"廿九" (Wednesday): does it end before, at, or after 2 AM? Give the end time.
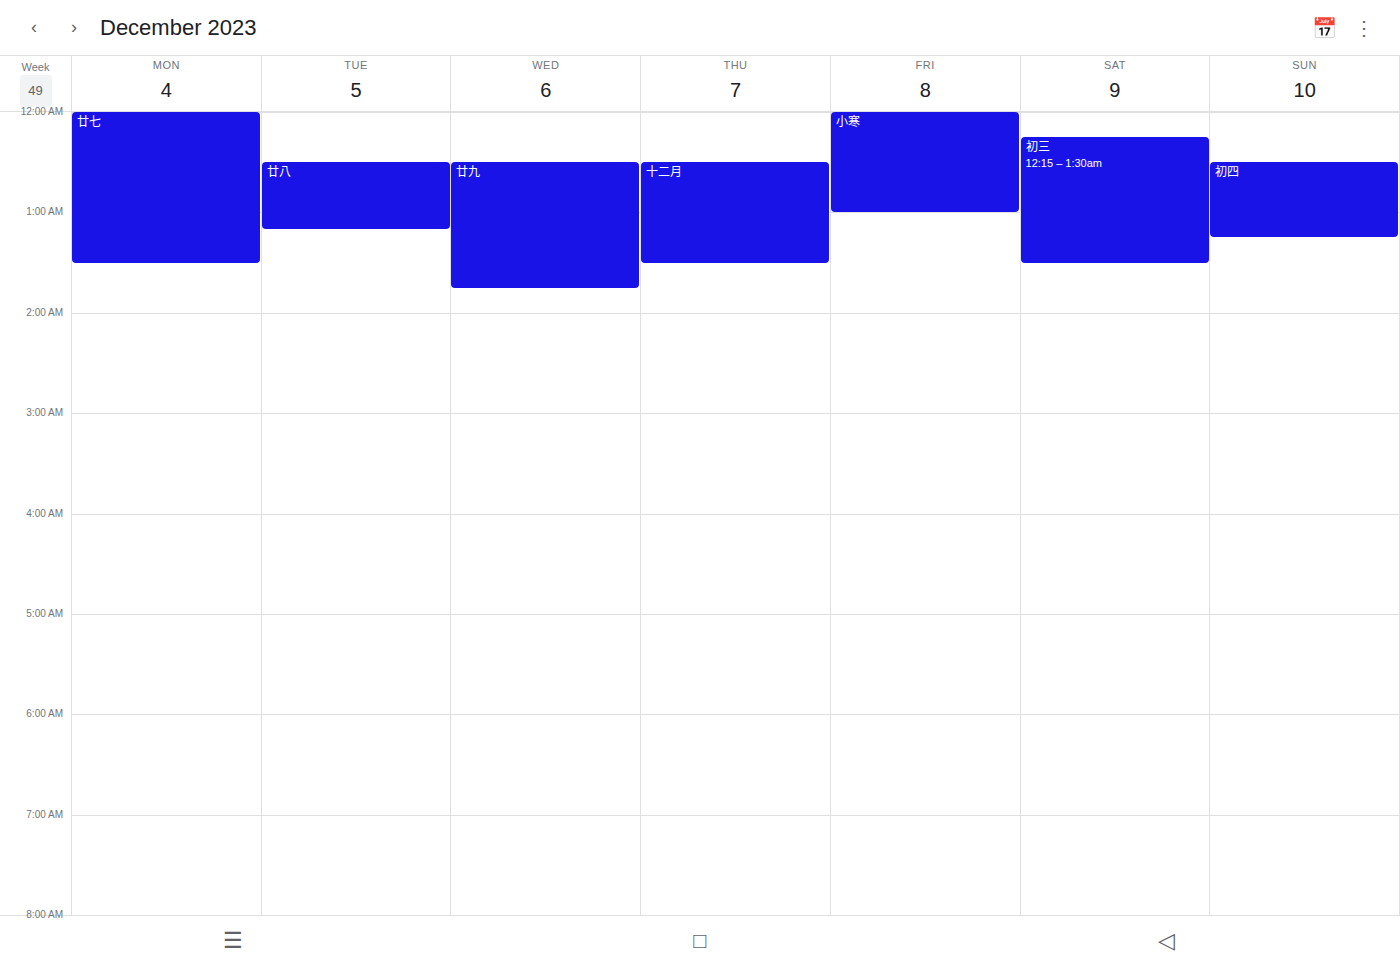
1:45 AM -- before 2 AM, 15 minutes above the 2 AM line.